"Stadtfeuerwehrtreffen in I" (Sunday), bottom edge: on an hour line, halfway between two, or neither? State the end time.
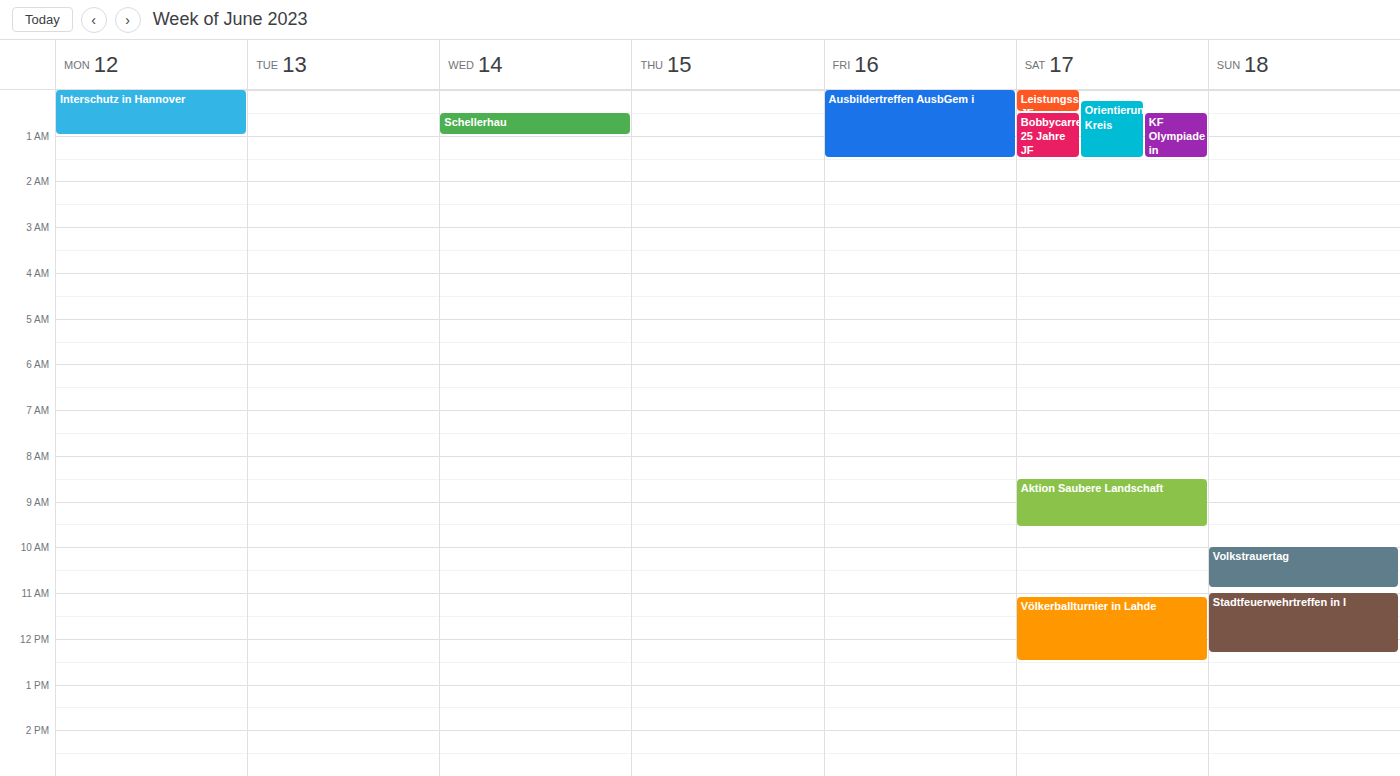
12:20 PM -- neither: 20 minutes below the 12 PM line and 40 minutes above the 1 PM line.